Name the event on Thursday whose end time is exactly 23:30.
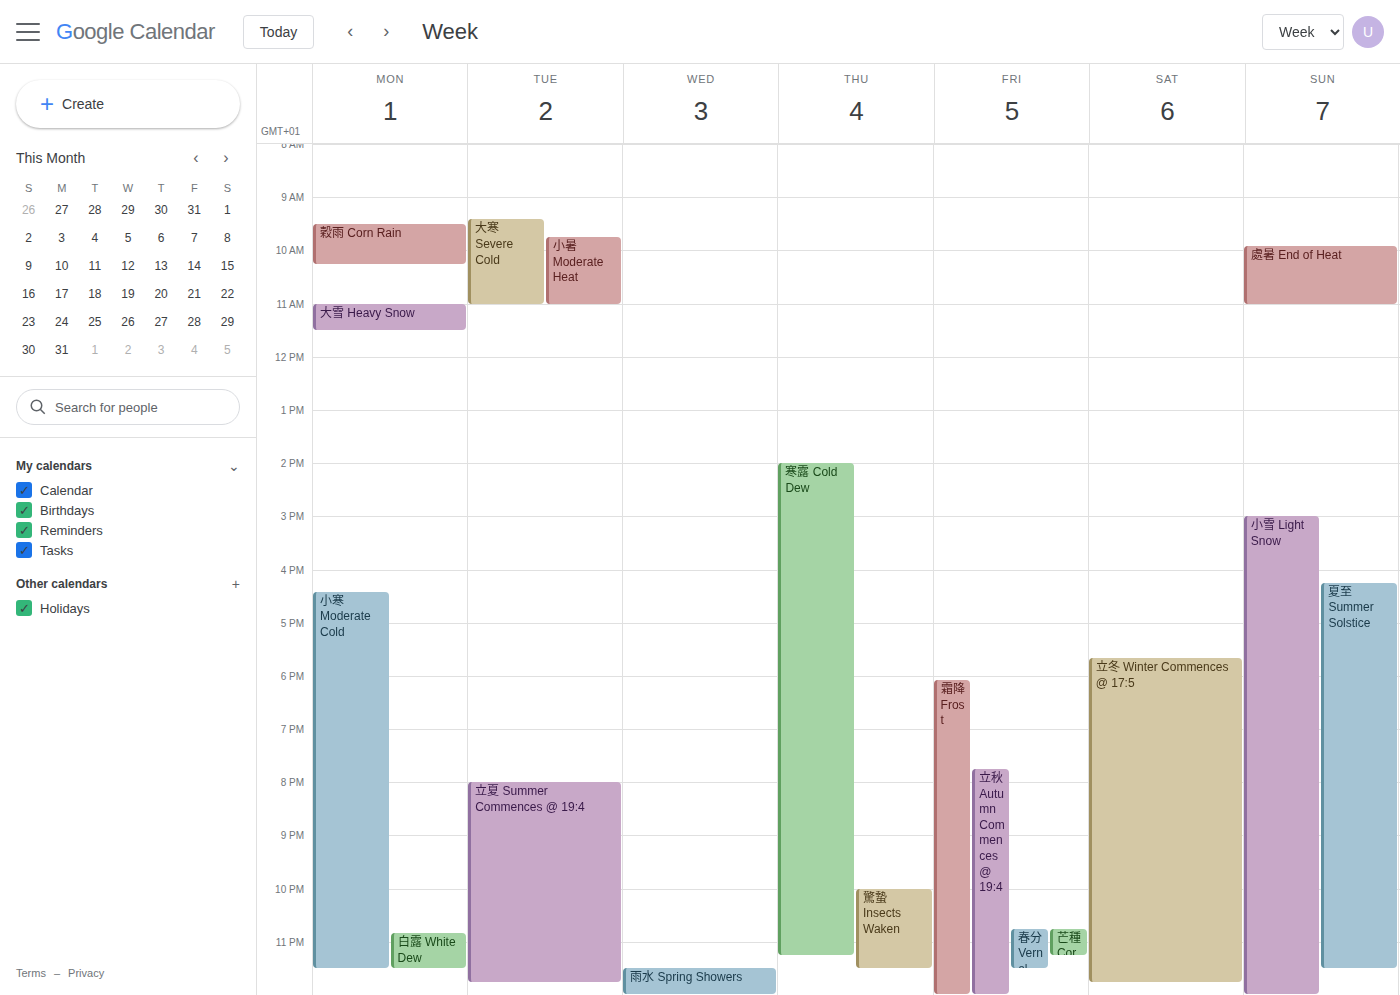
"驚蟄 Insects Waken"